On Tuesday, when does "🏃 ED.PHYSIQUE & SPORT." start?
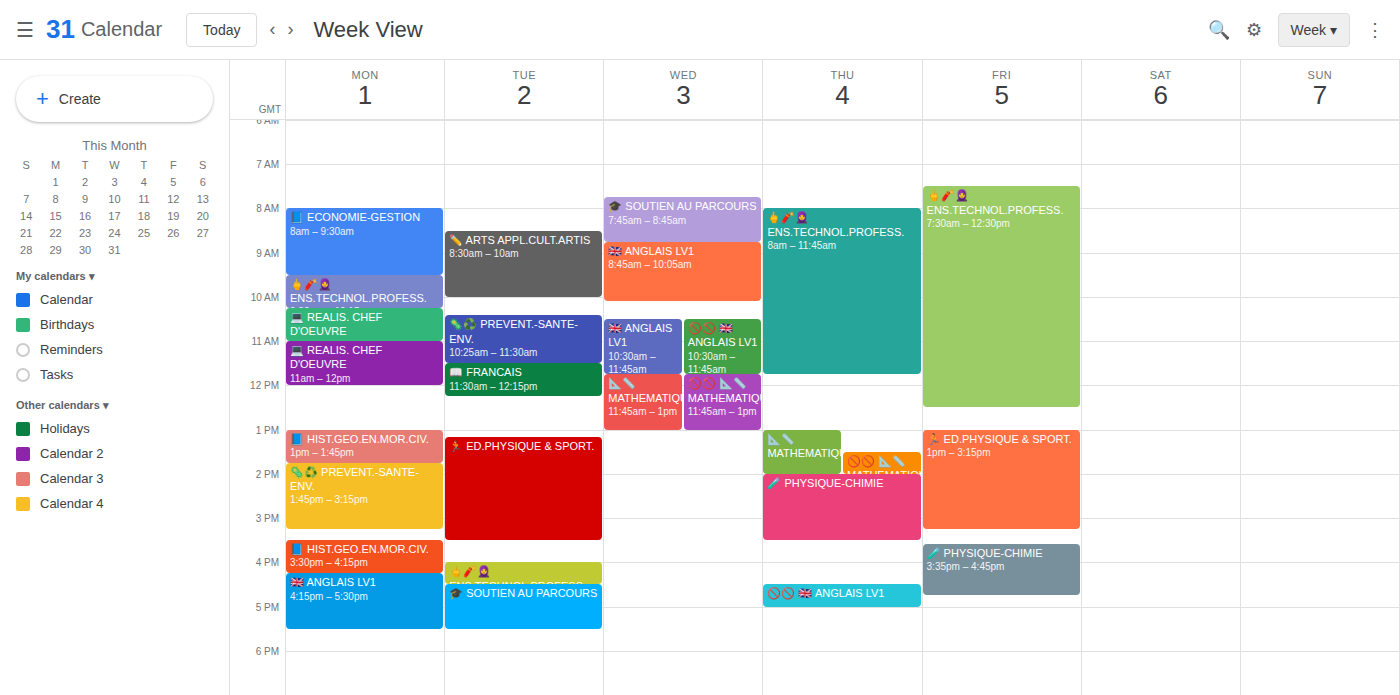
1:10 PM